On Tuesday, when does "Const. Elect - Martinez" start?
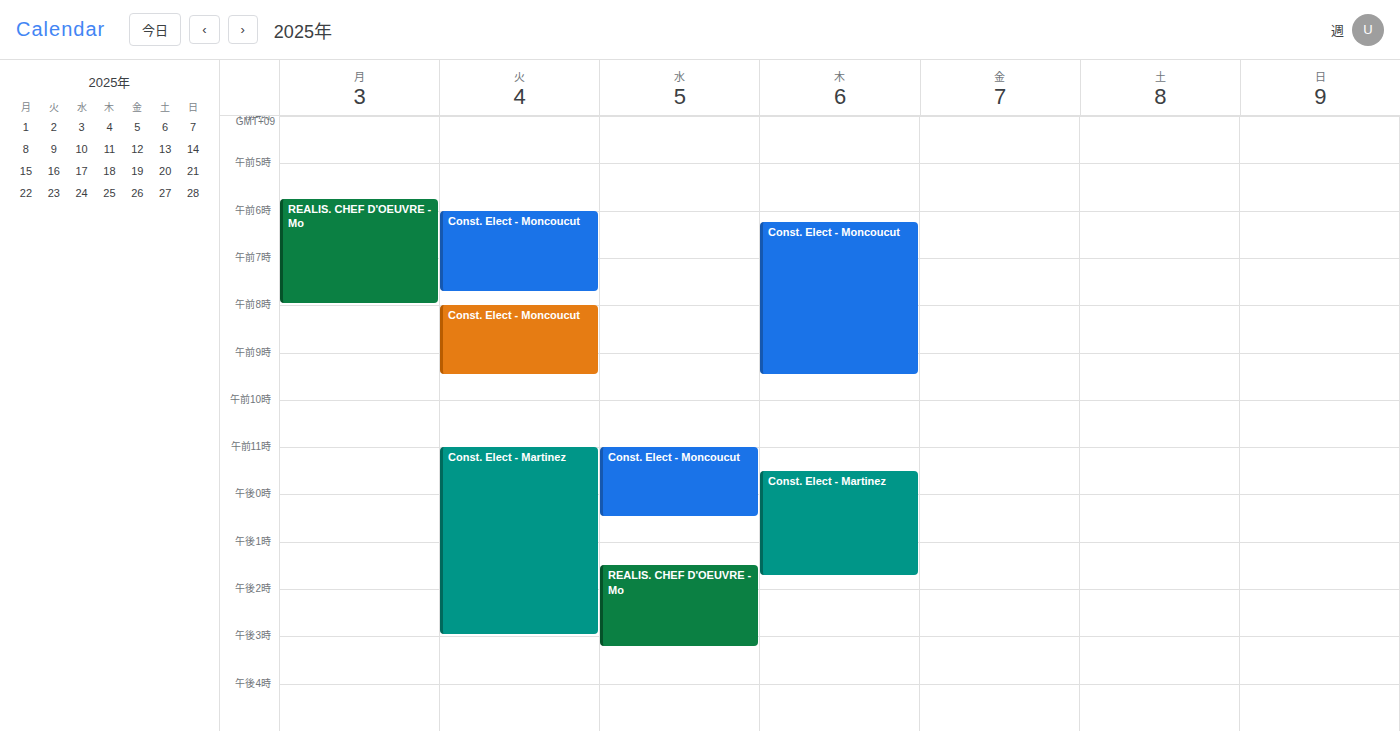
11:00 AM